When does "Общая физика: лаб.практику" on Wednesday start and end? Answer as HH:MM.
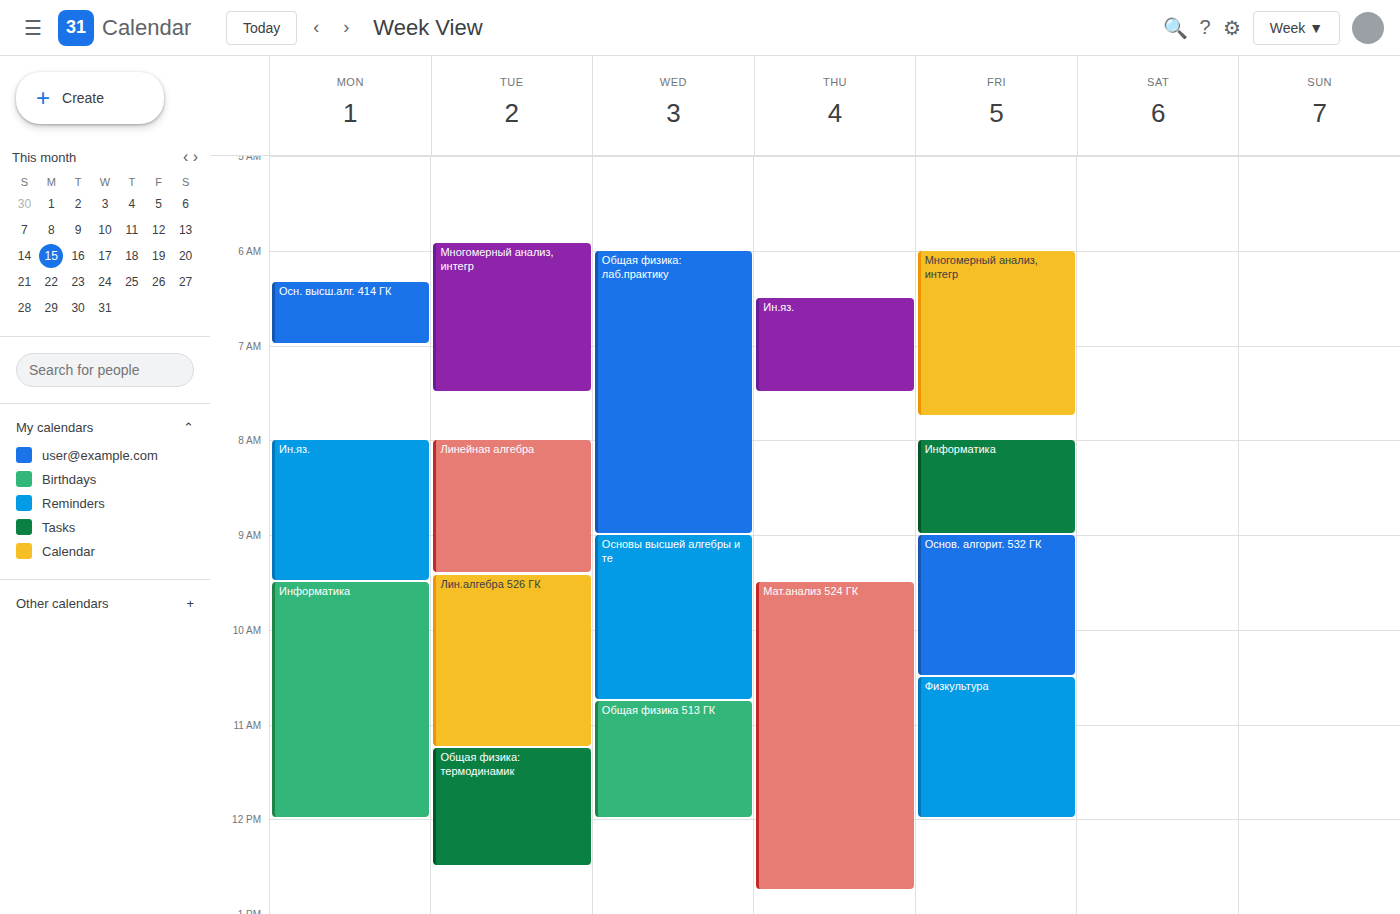
06:00 to 09:00